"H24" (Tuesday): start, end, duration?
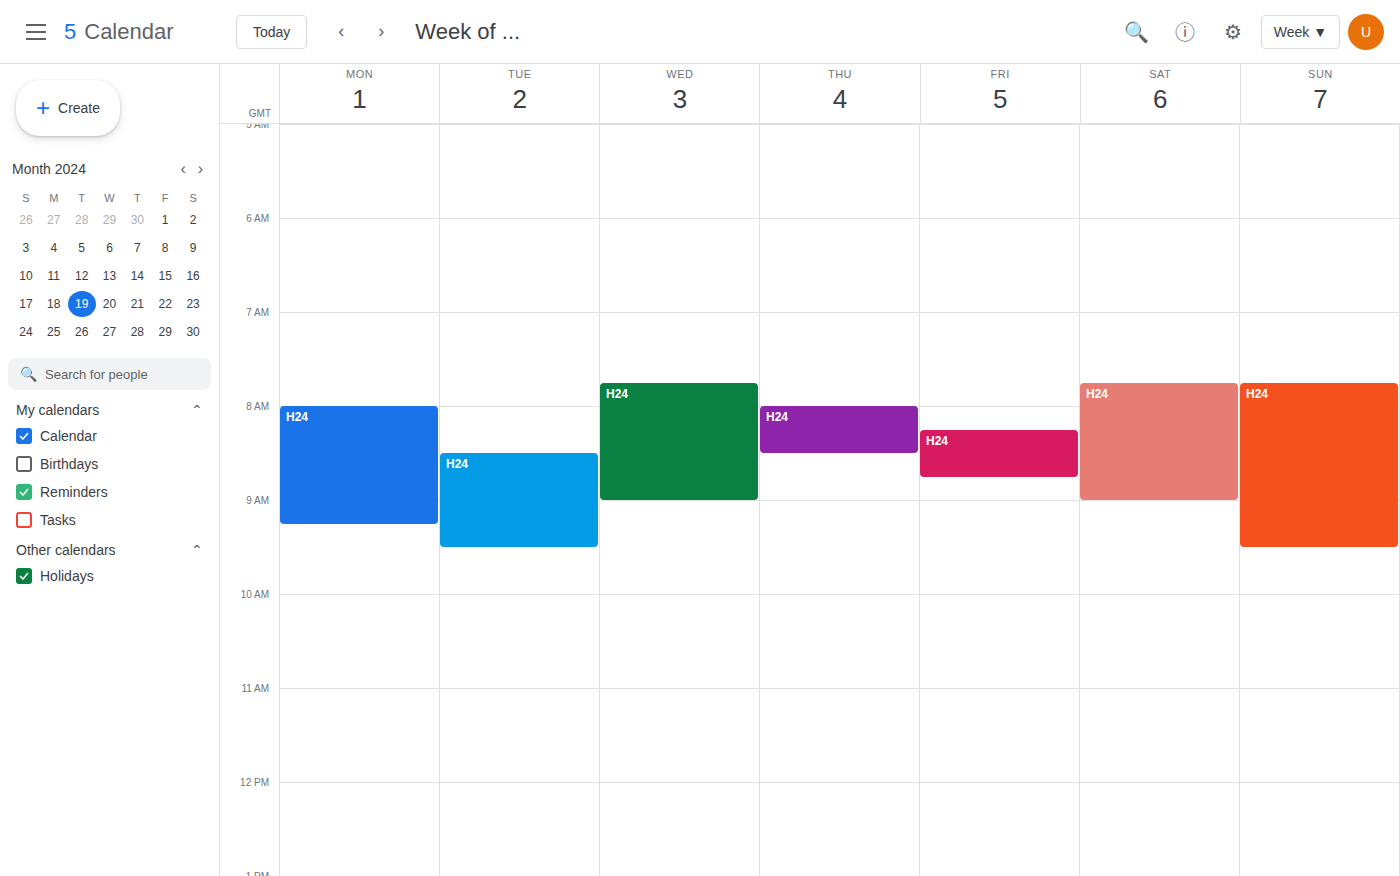
08:30 to 09:30, 1 hour